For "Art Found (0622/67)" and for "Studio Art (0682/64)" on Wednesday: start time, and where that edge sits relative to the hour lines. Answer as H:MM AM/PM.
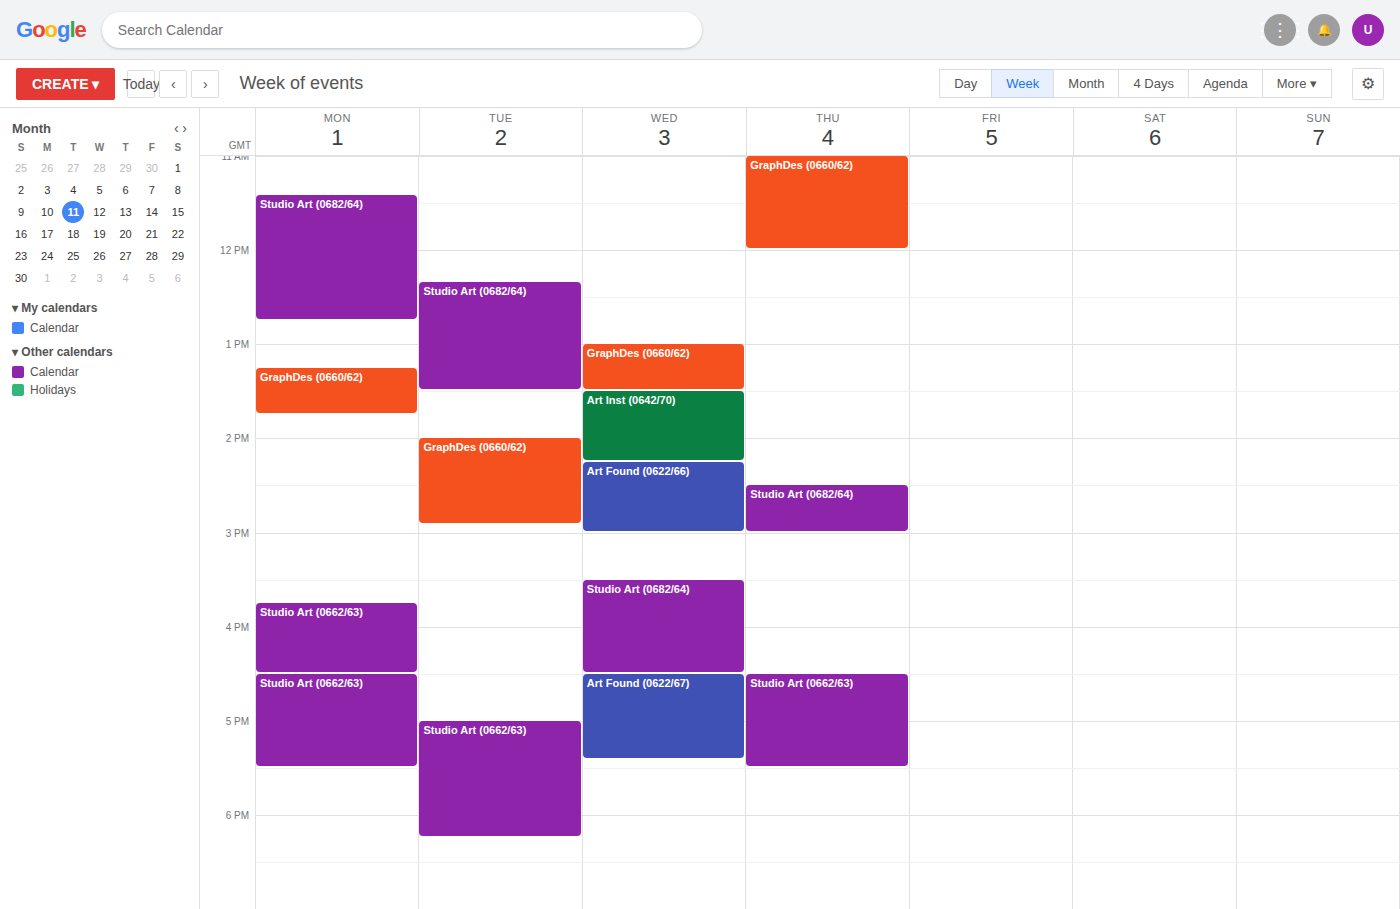
"Art Found (0622/67)": 4:30 PM, halfway between the 4 PM and 5 PM lines. "Studio Art (0682/64)": 3:30 PM, halfway between the 3 PM and 4 PM lines.